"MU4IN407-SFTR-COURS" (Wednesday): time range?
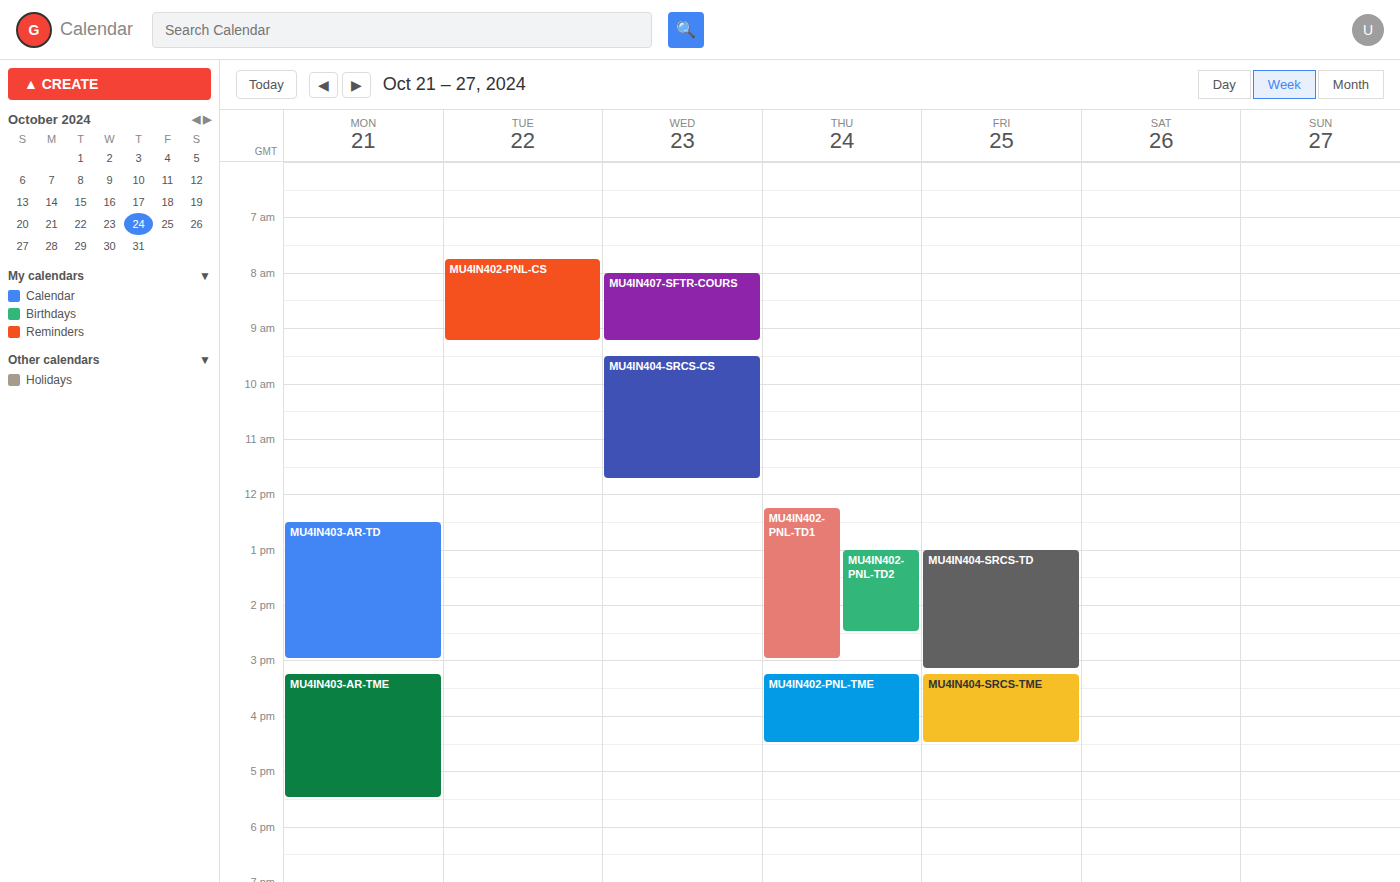
8:00 AM to 9:15 AM